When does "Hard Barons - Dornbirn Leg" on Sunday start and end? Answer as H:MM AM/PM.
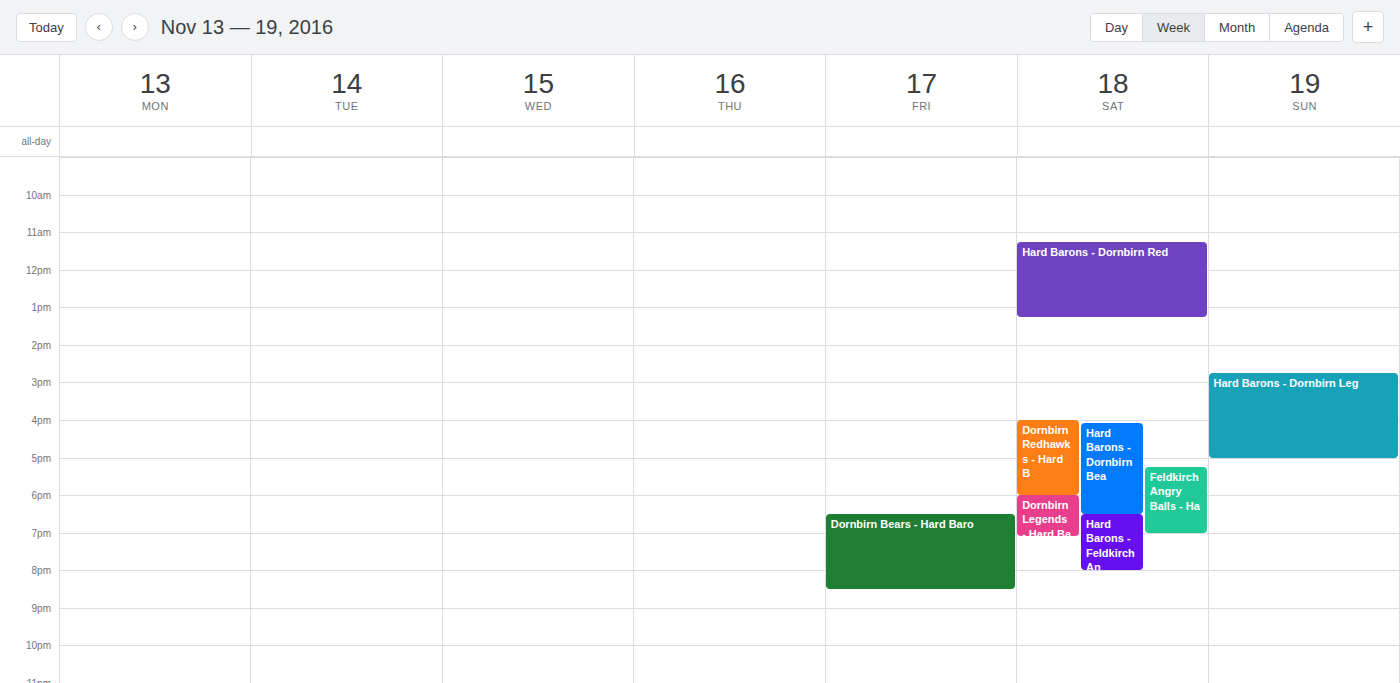
2:45 PM to 5:00 PM